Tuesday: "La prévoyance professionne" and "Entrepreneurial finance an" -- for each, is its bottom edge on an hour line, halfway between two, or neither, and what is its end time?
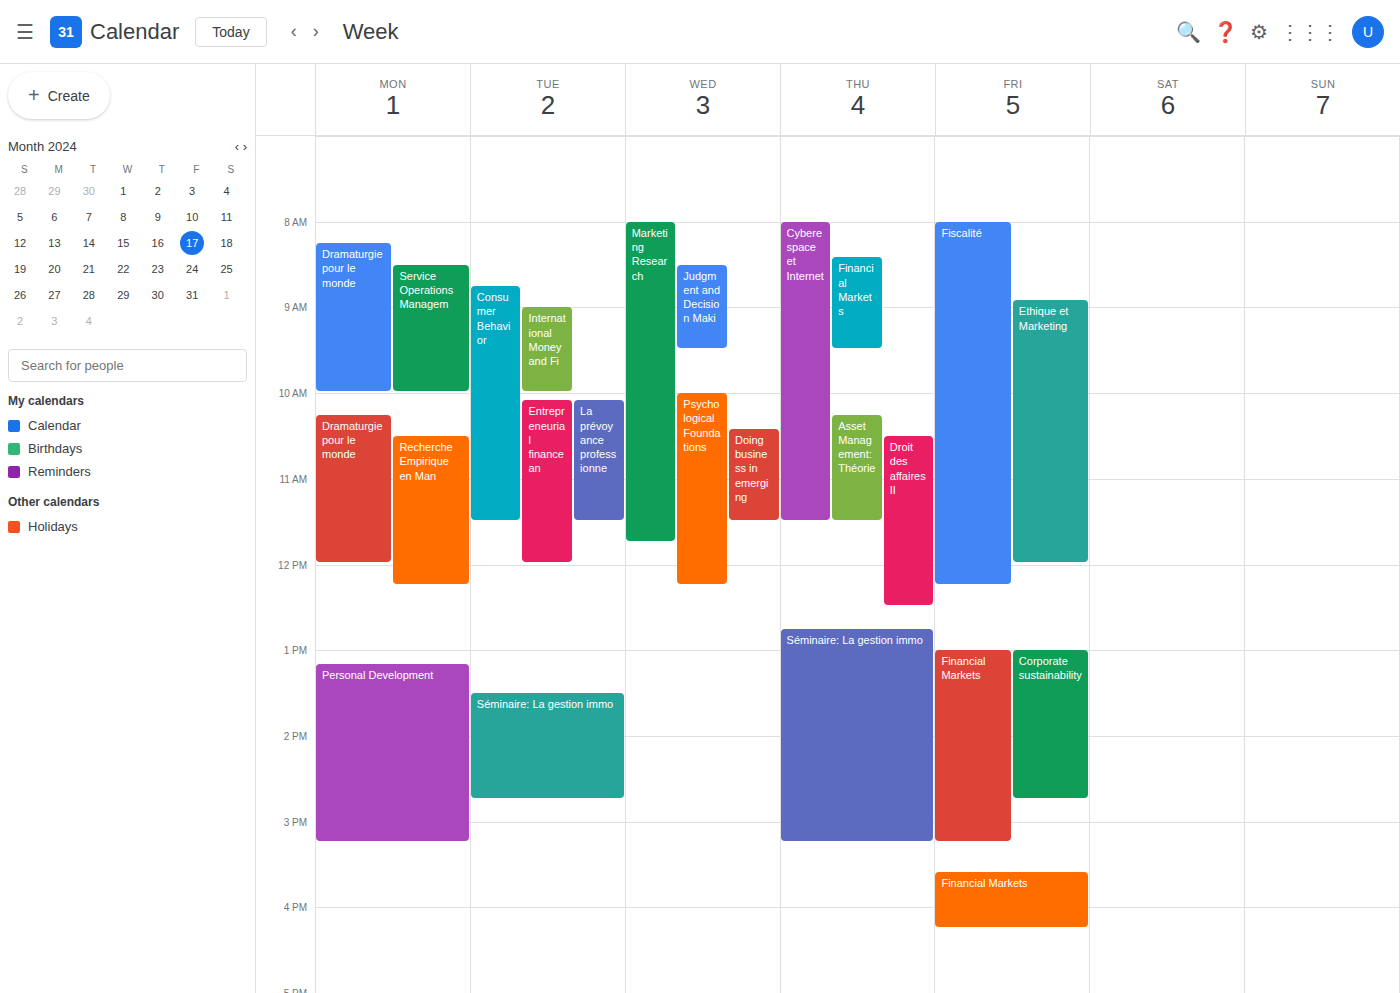
"La prévoyance professionne": 11:30 AM, halfway between the 11 AM and 12 PM lines. "Entrepreneurial finance an": 12:00 PM, exactly on the 12 PM line.